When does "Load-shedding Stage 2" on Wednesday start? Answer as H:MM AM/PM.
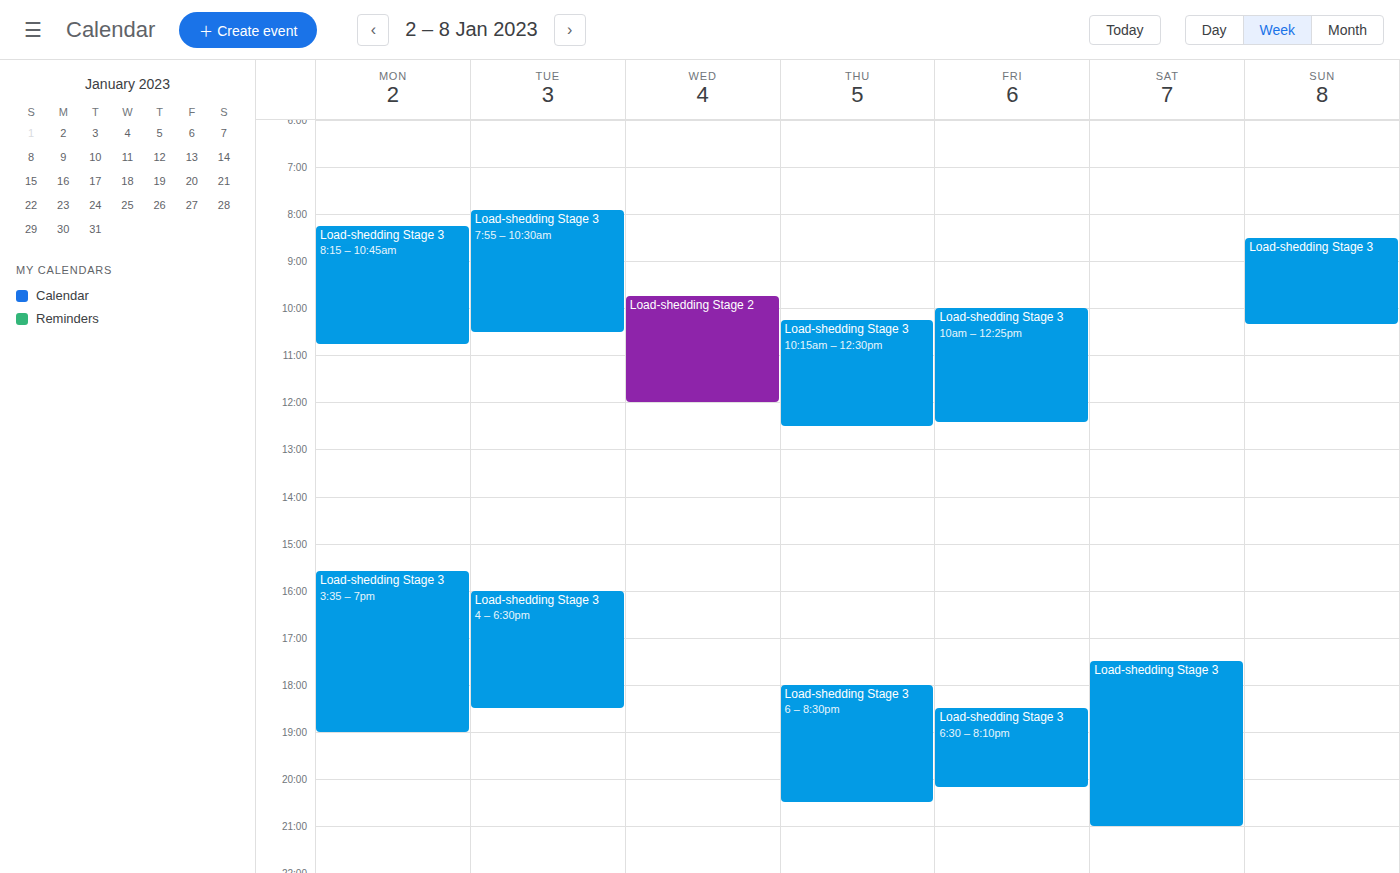
9:45 AM